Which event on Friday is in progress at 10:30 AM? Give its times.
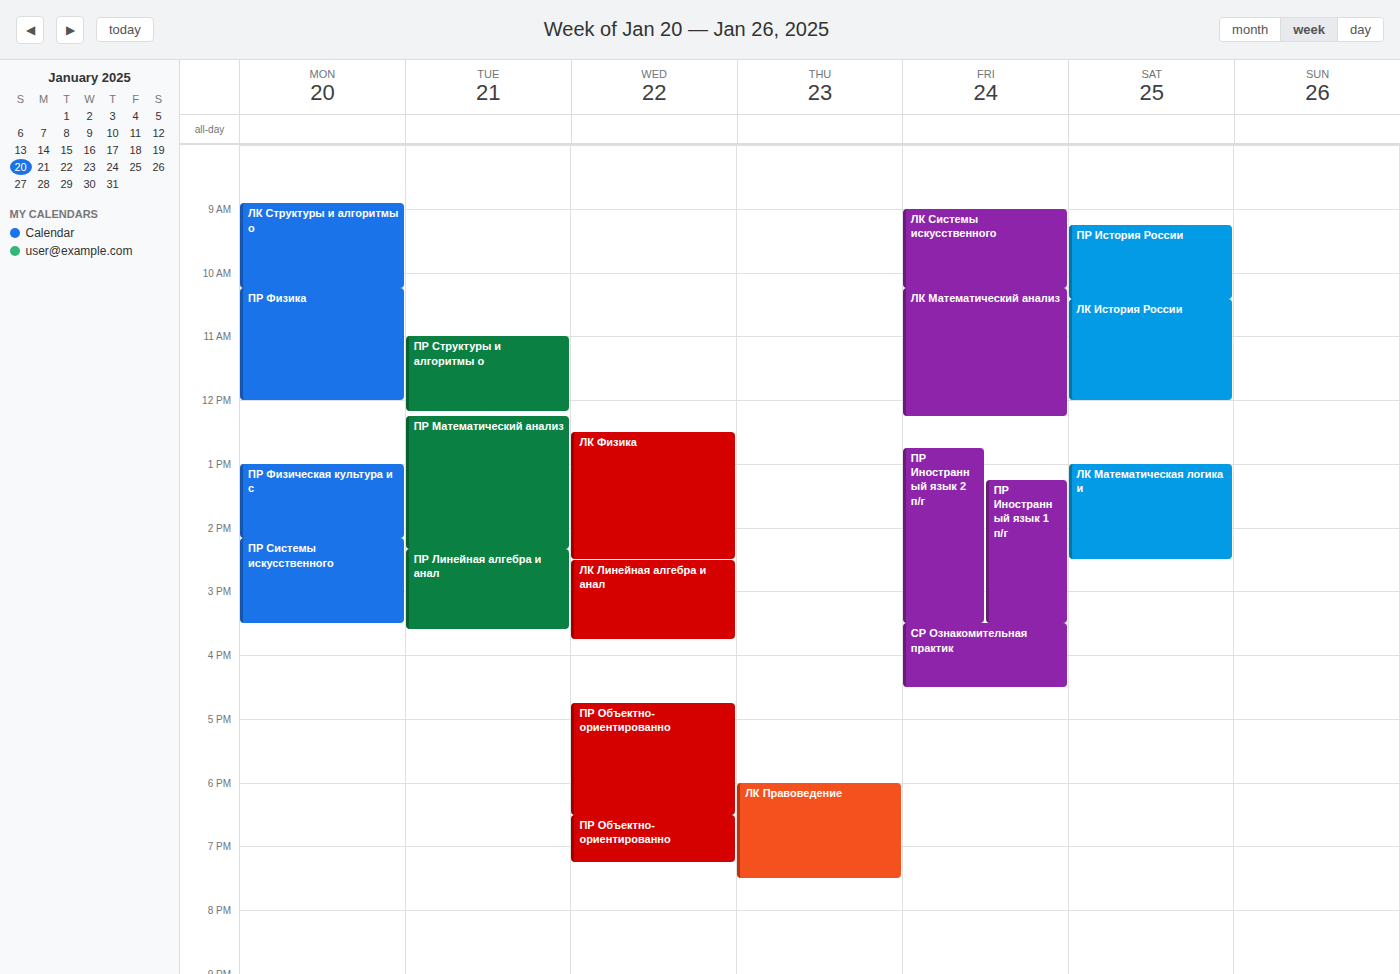
"ЛК Математический анализ", 10:15 AM to 12:15 PM